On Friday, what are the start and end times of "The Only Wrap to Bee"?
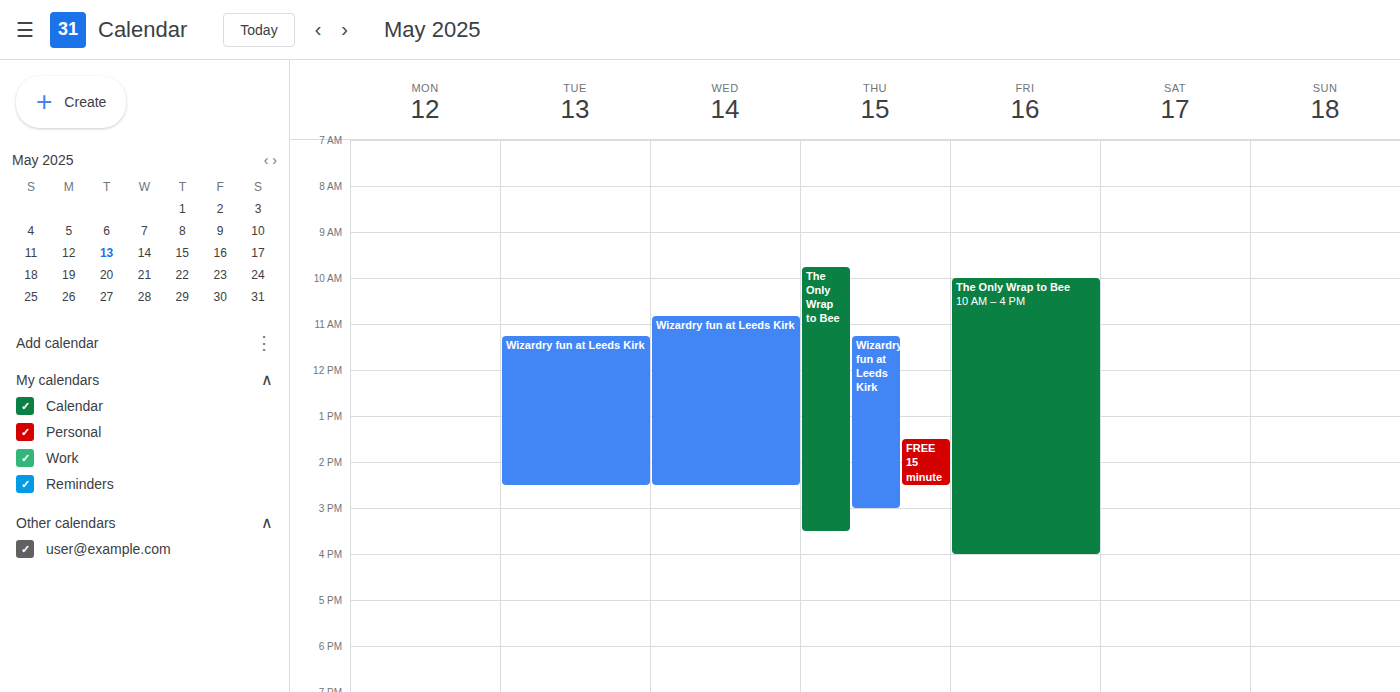
10:00 to 16:00